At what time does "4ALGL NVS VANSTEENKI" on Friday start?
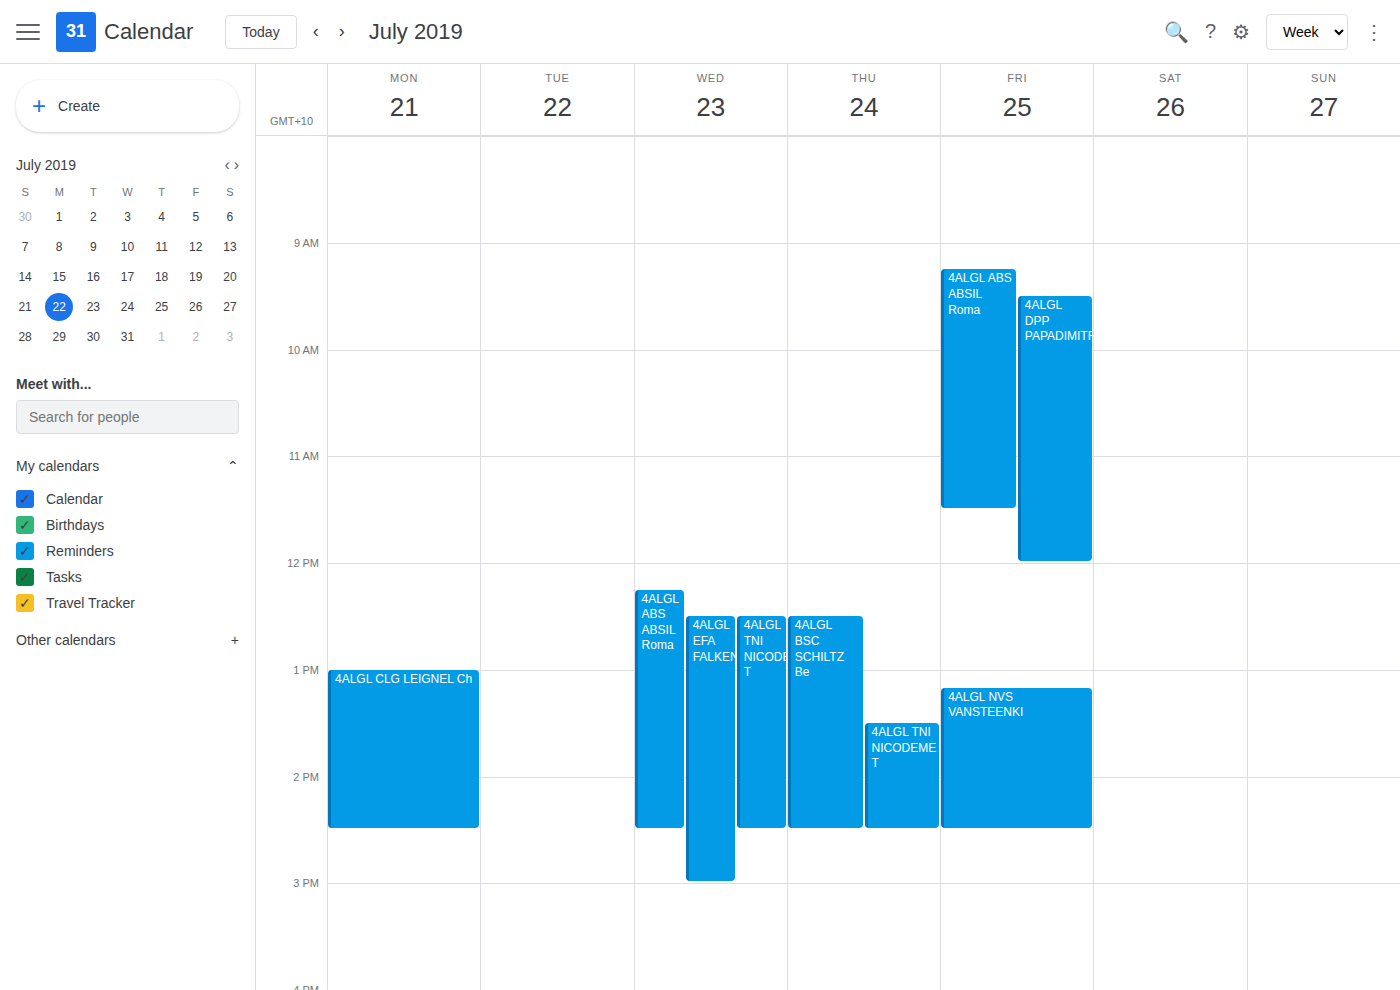
1:10 PM